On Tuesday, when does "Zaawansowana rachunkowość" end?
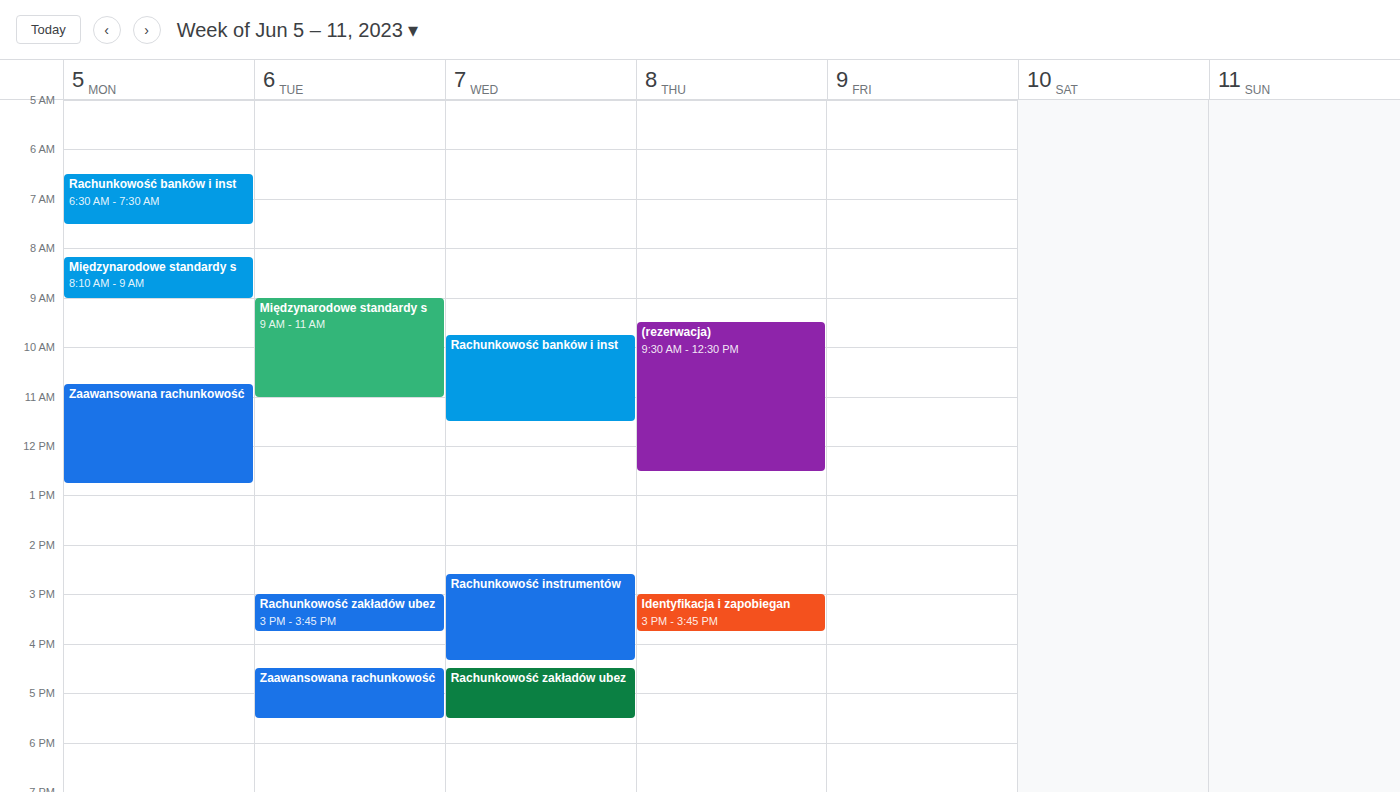
5:30 PM